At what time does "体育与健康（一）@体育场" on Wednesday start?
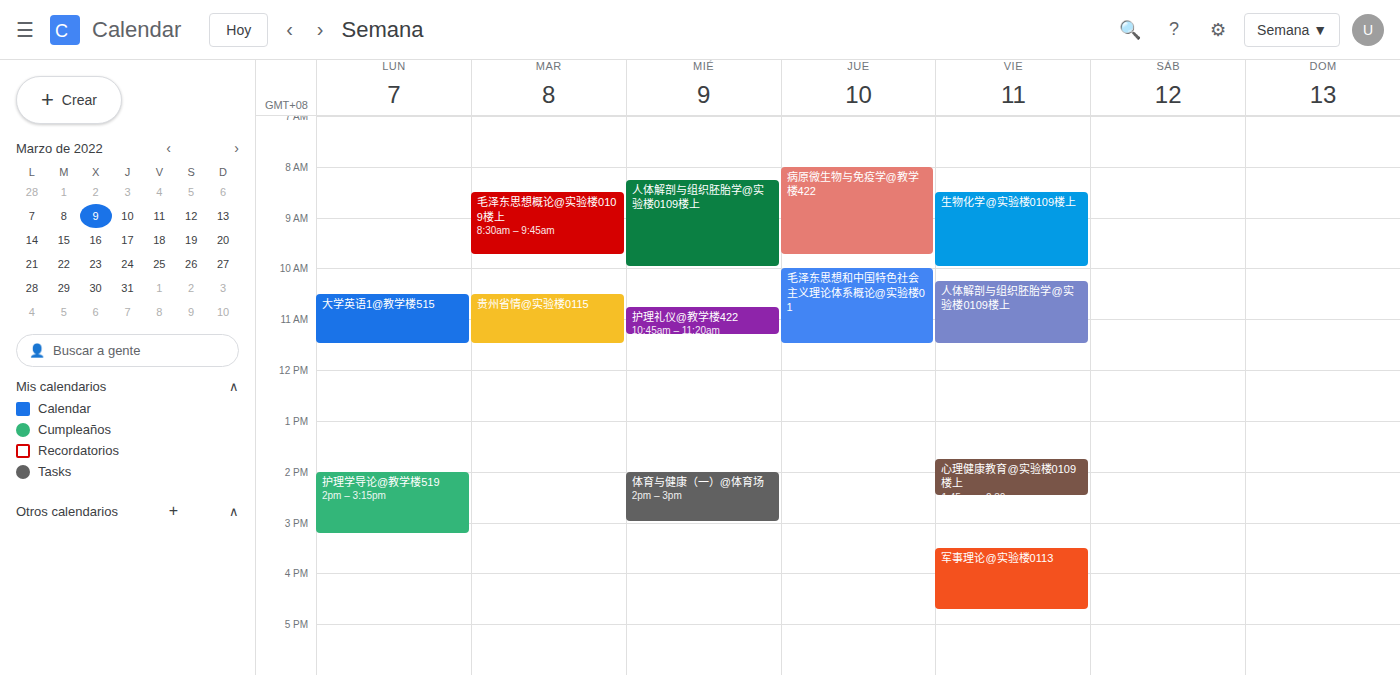
2:00 PM